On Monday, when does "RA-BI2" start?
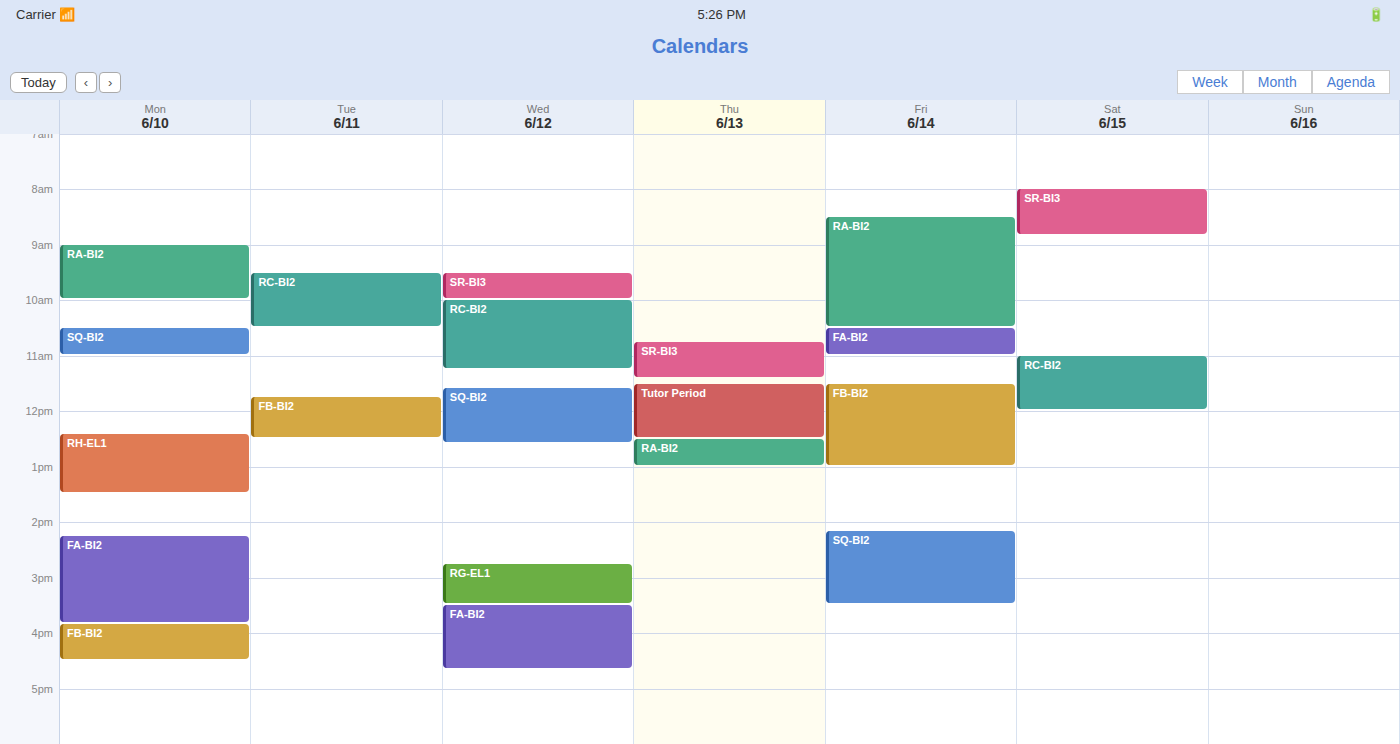
9:00 AM